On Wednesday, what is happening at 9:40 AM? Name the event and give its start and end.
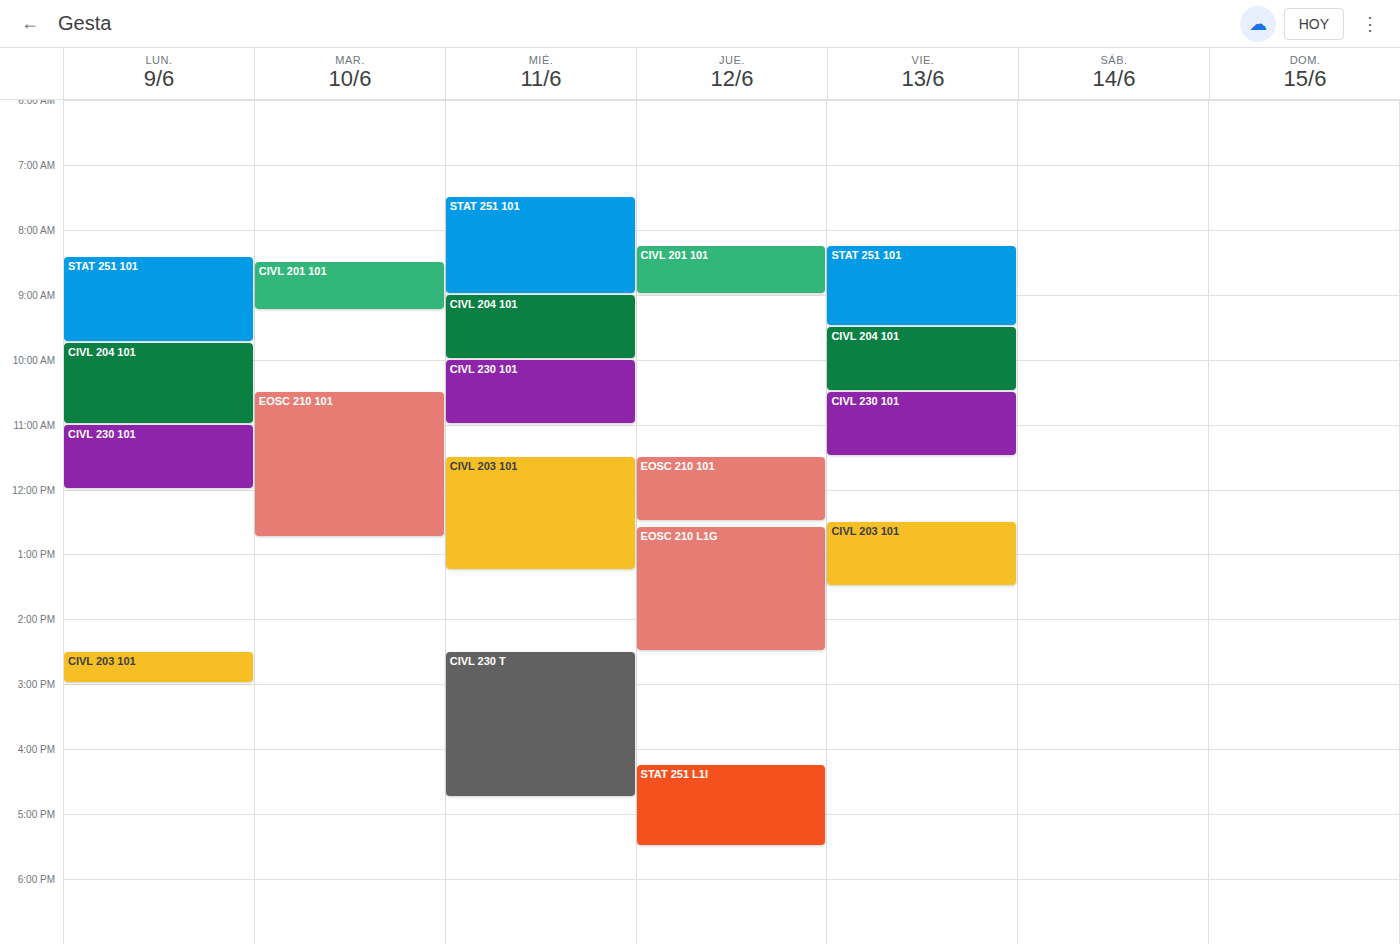
"CIVL 204 101", 9:00 AM to 10:00 AM